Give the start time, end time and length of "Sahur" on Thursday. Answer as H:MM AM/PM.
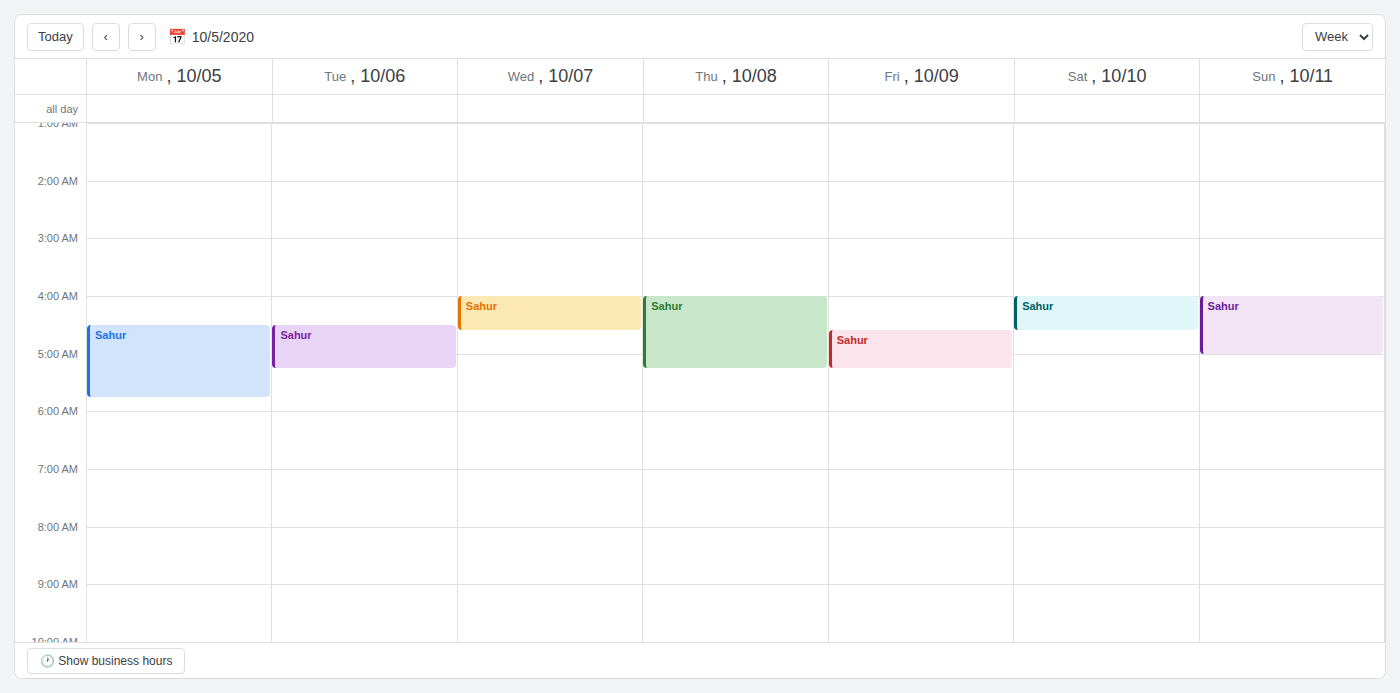
4:00 AM to 5:15 AM, 1 hour 15 minutes